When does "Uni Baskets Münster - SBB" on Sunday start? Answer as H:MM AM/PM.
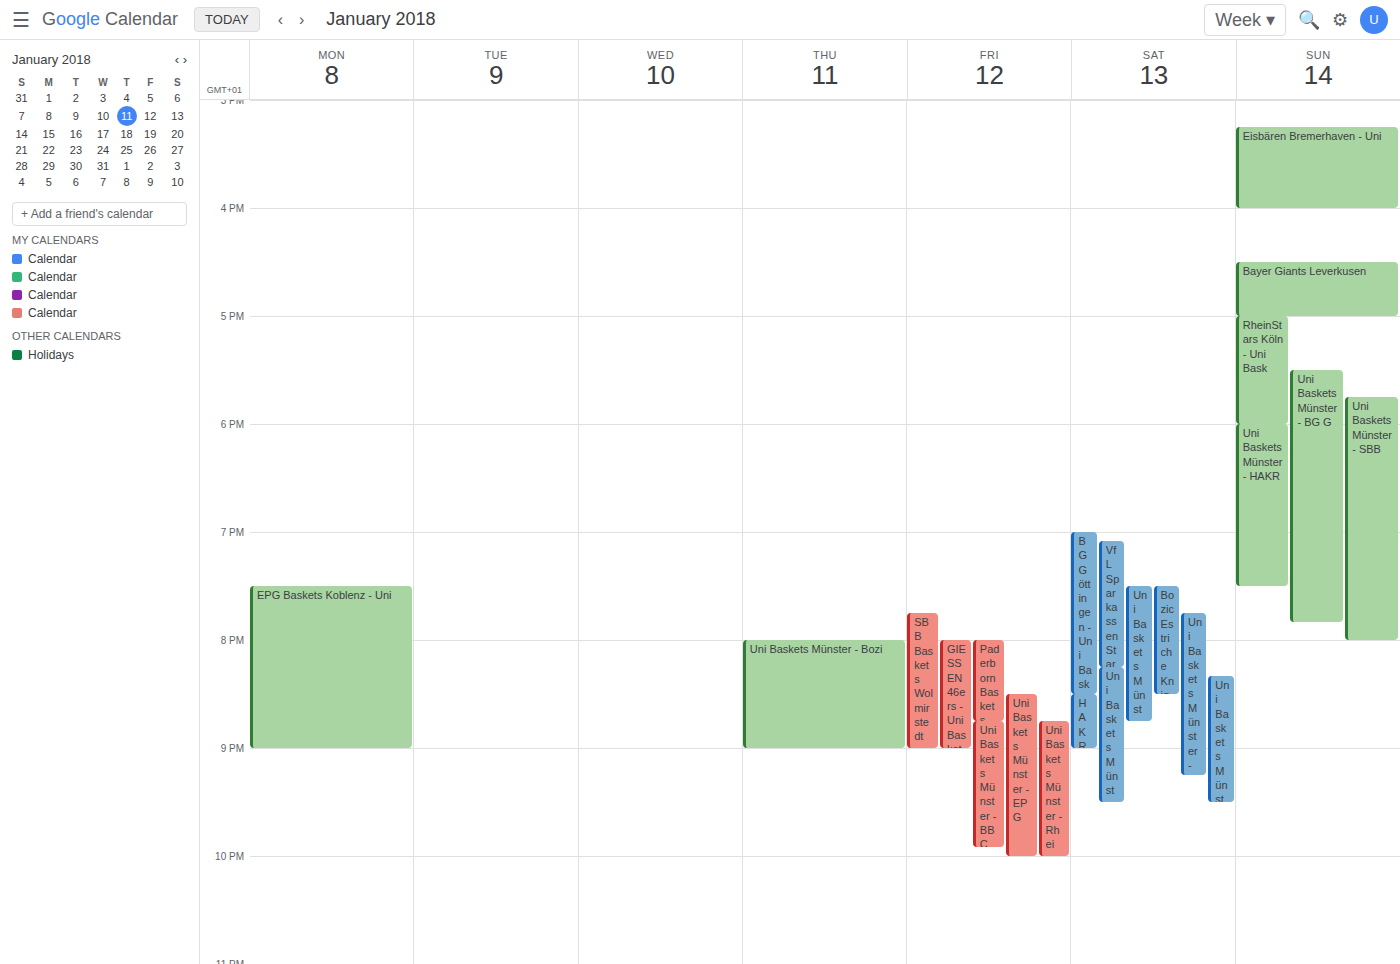
5:45 PM